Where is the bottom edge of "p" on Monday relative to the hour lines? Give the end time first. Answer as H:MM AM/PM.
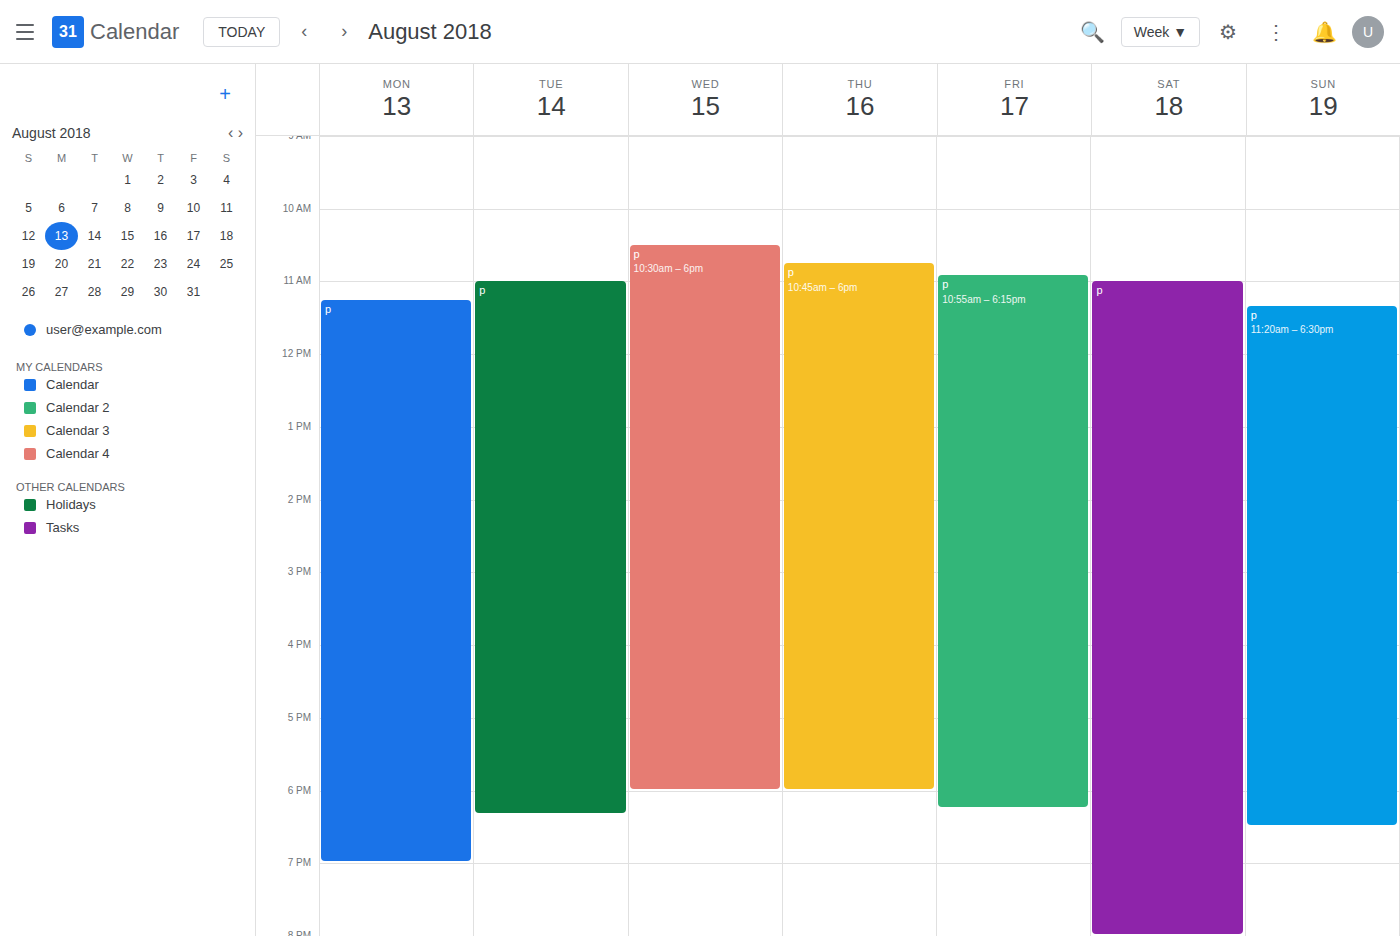
7:00 PM -- exactly on the 7 PM line.